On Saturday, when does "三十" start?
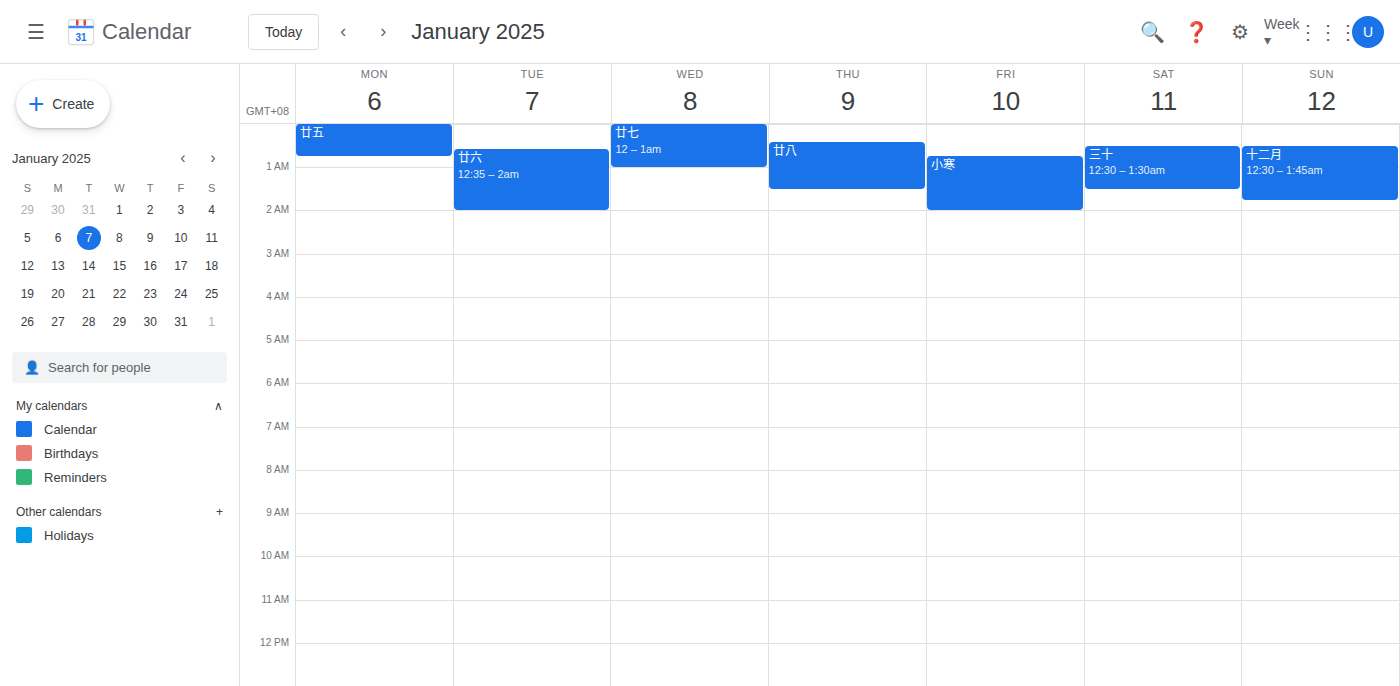
12:30 AM